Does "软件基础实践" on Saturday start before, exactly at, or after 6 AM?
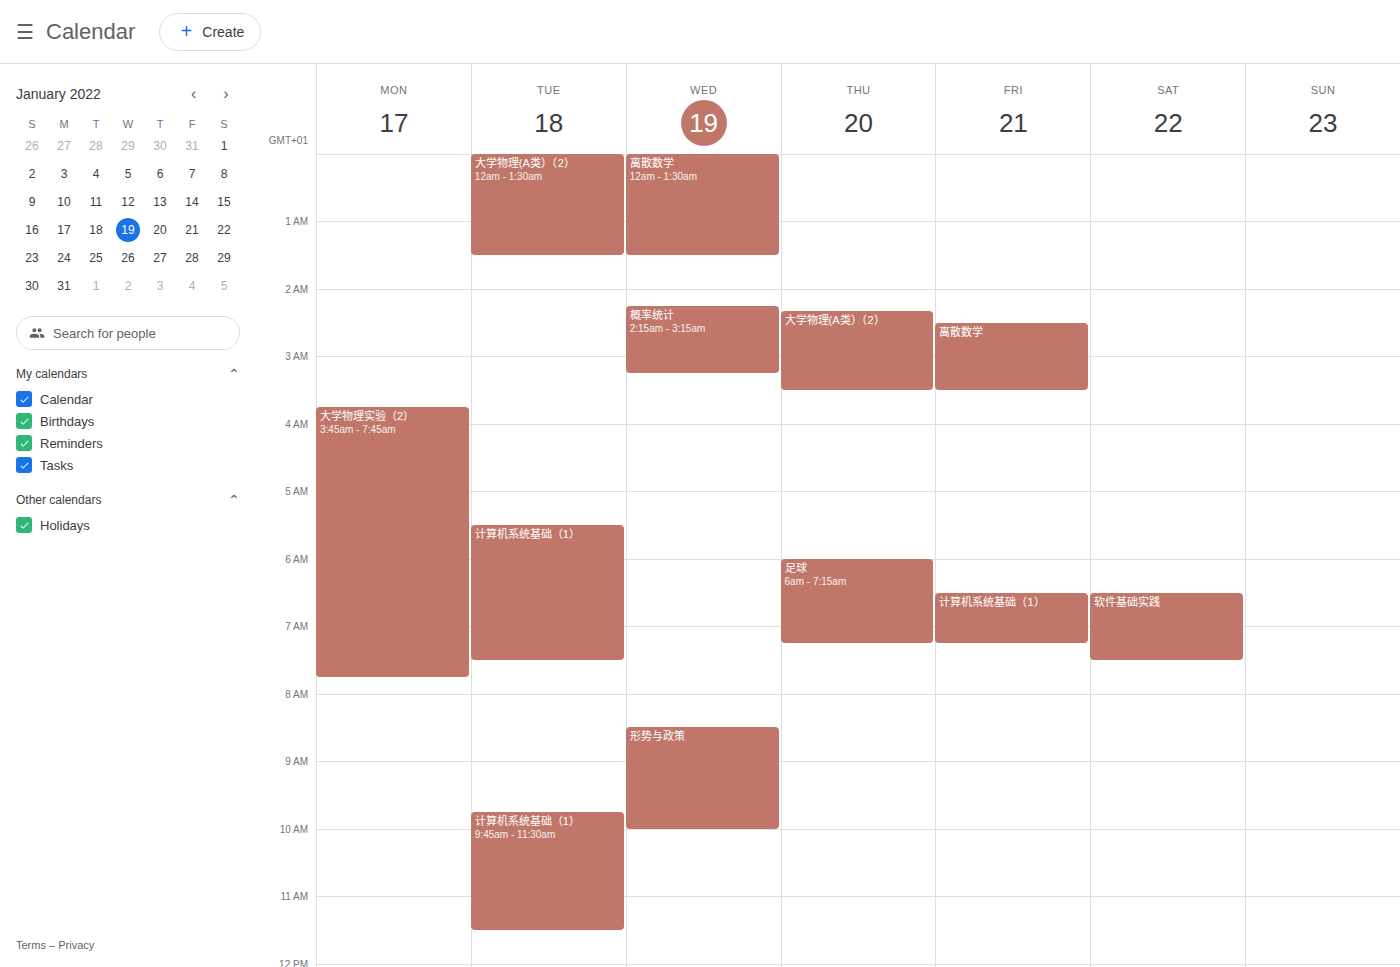
6:30 AM -- after 6 AM, 30 minutes below the 6 AM line.